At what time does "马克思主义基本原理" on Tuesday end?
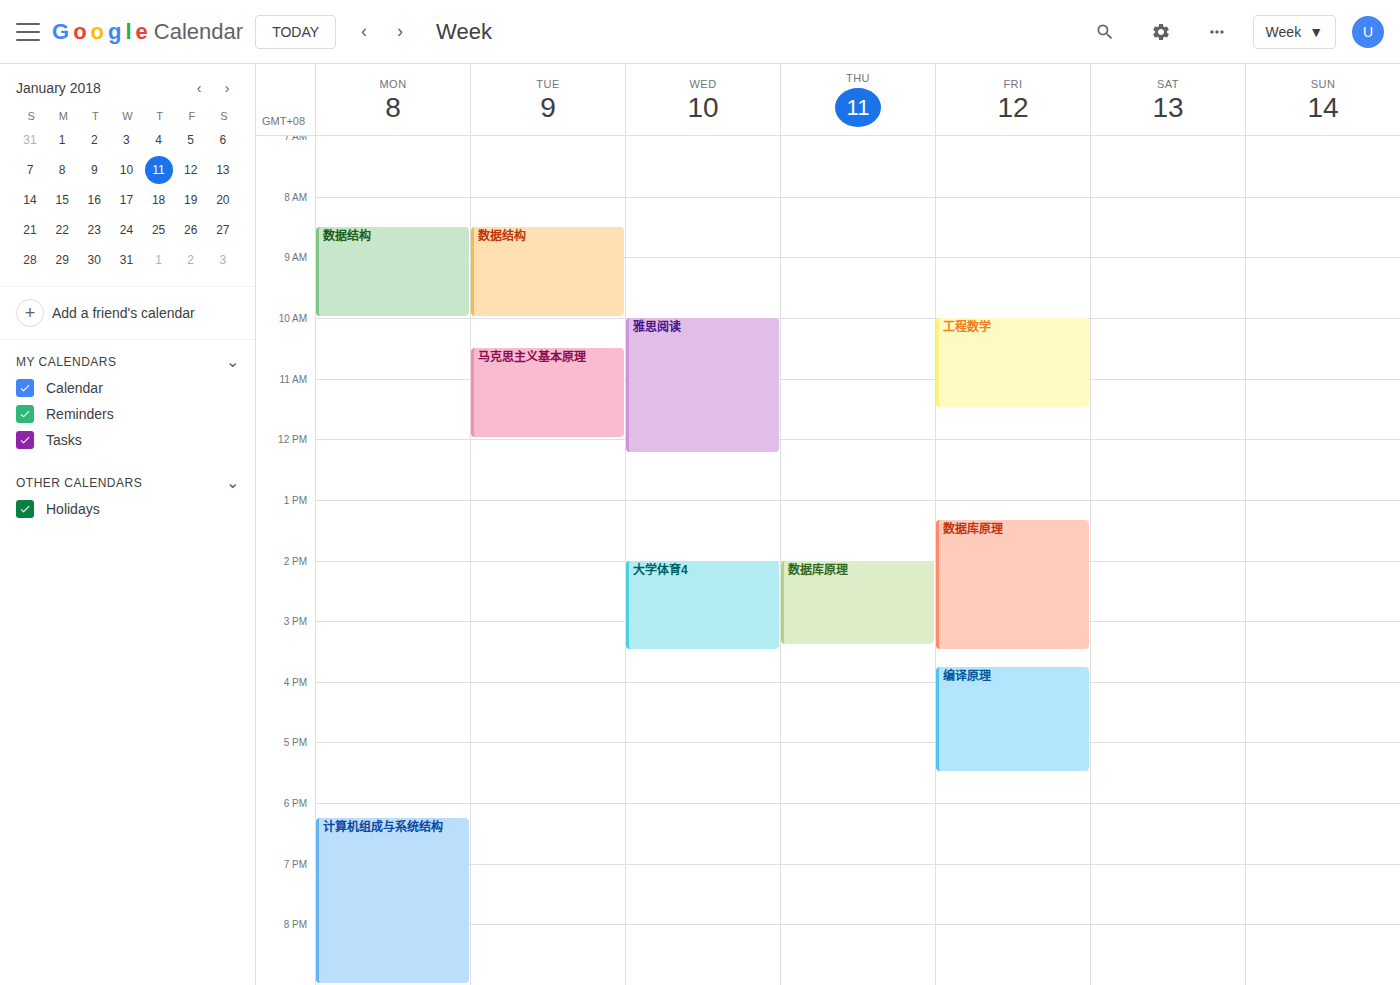
12:00 PM